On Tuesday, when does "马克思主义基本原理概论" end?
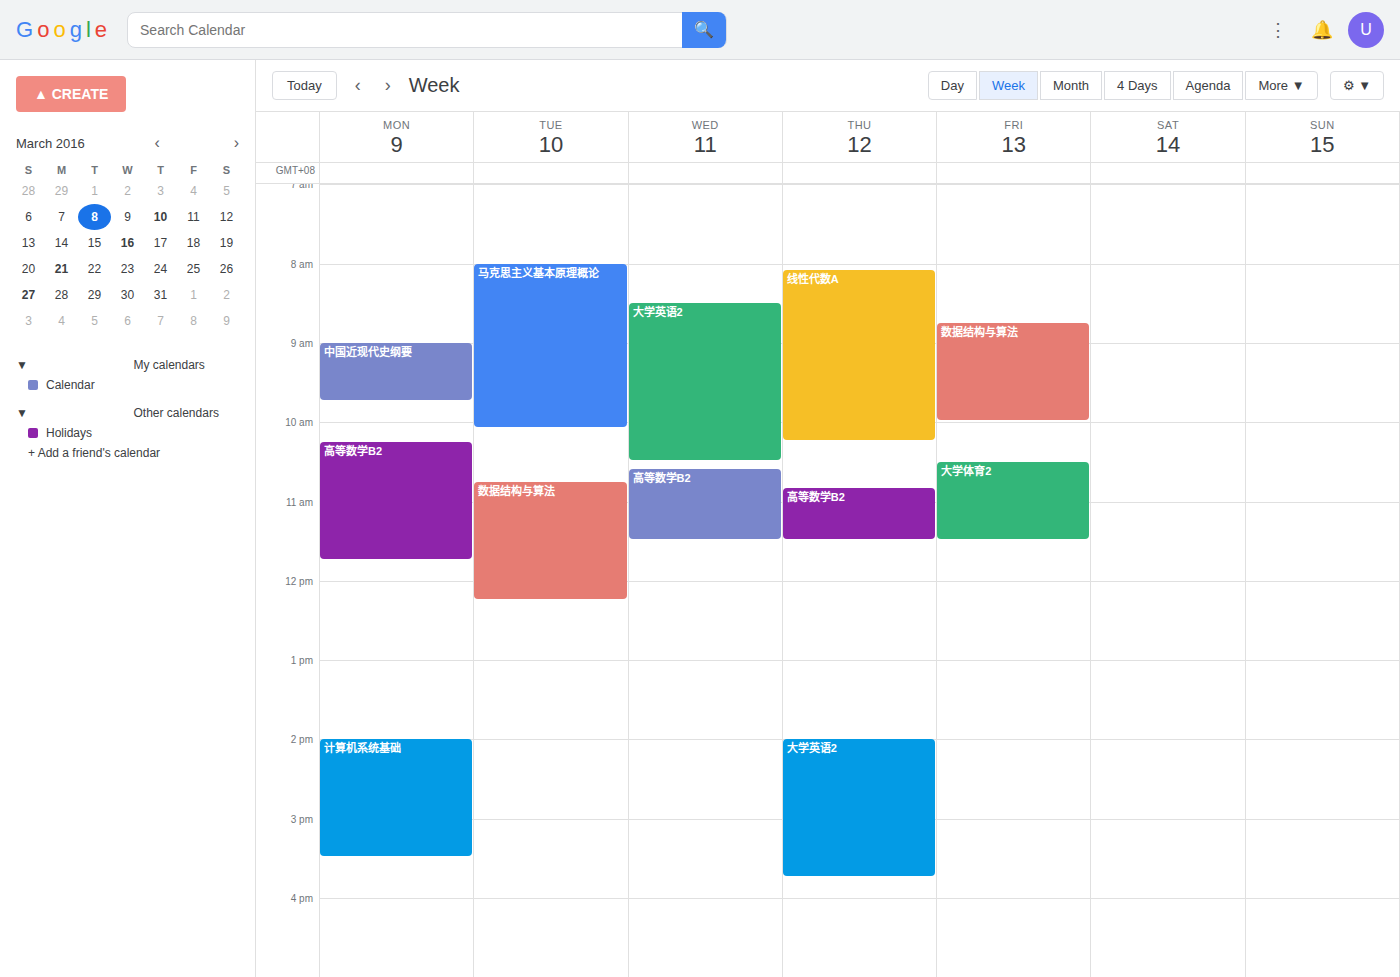
10:05